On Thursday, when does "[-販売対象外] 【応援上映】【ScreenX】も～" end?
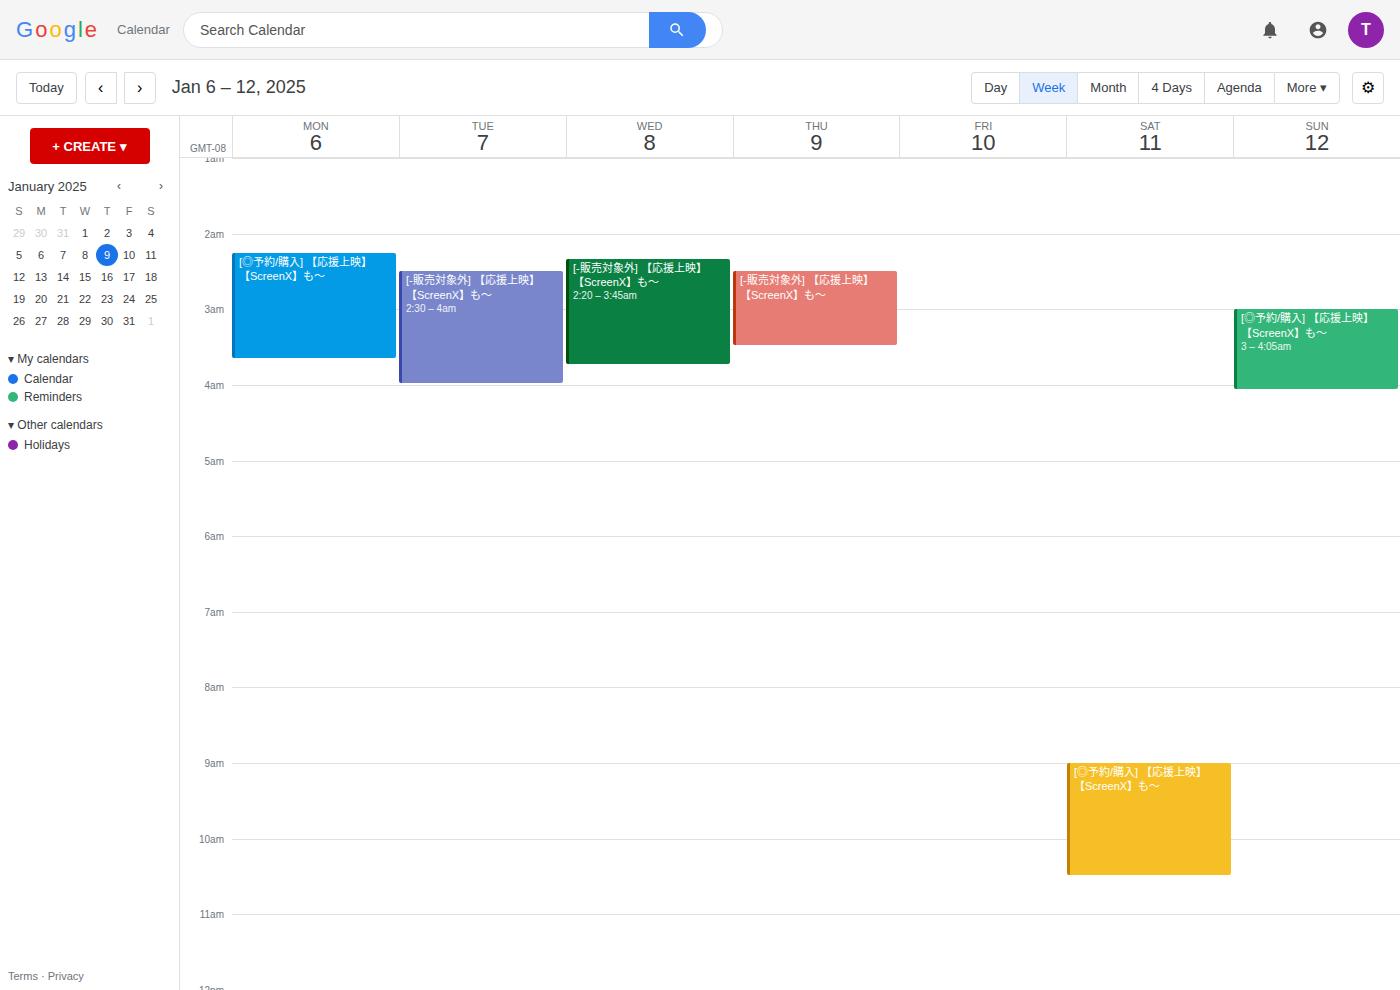
03:30